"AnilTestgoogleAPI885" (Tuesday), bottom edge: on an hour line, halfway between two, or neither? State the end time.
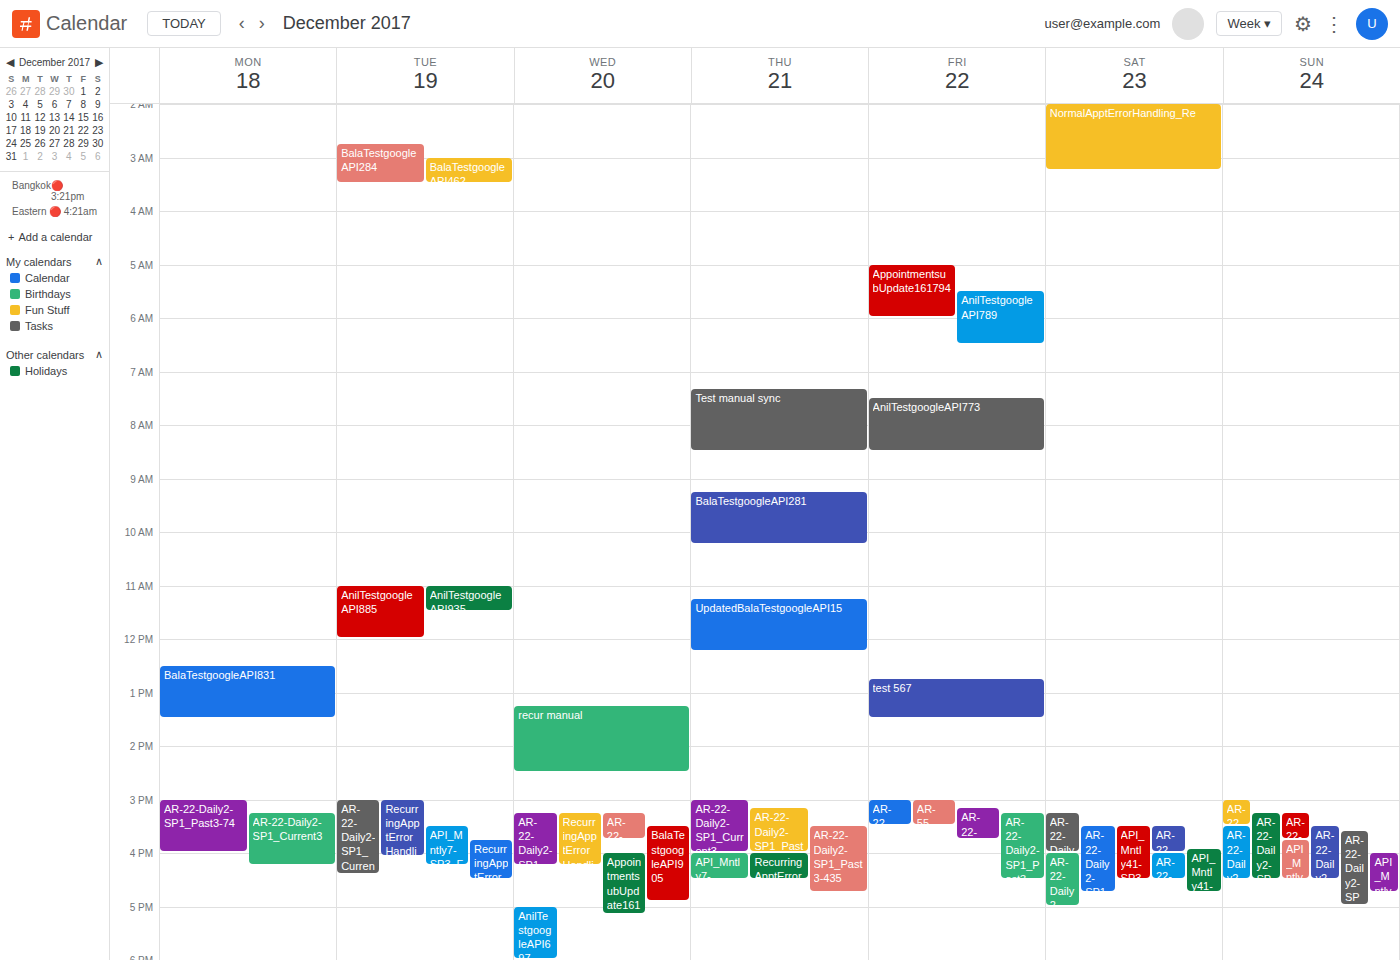
12:00 PM -- exactly on the 12 PM line.